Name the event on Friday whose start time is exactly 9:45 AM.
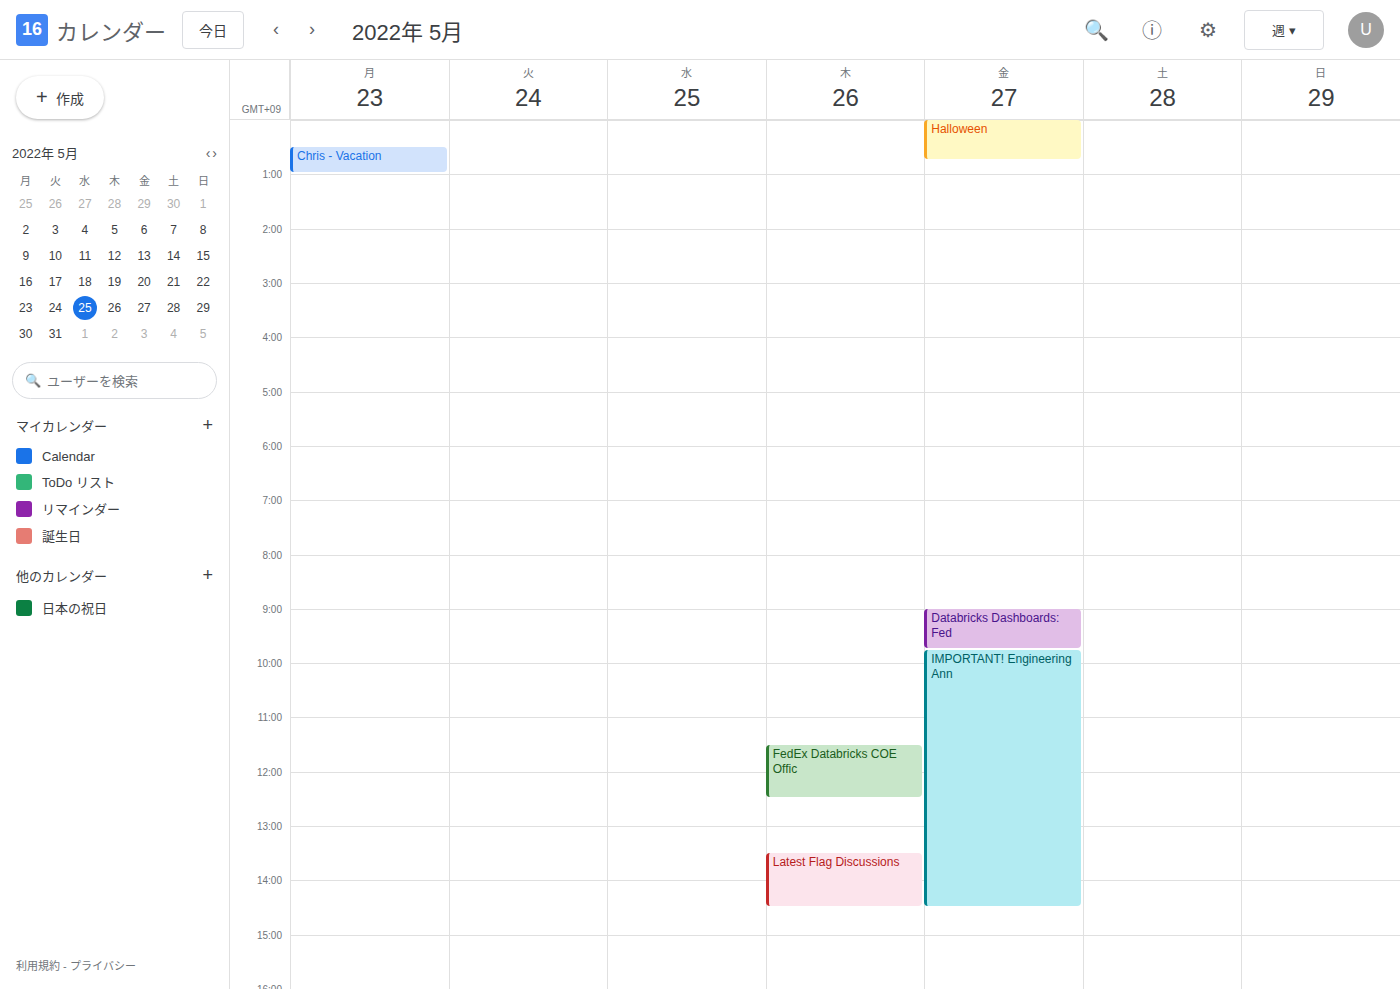
"IMPORTANT! Engineering Ann"